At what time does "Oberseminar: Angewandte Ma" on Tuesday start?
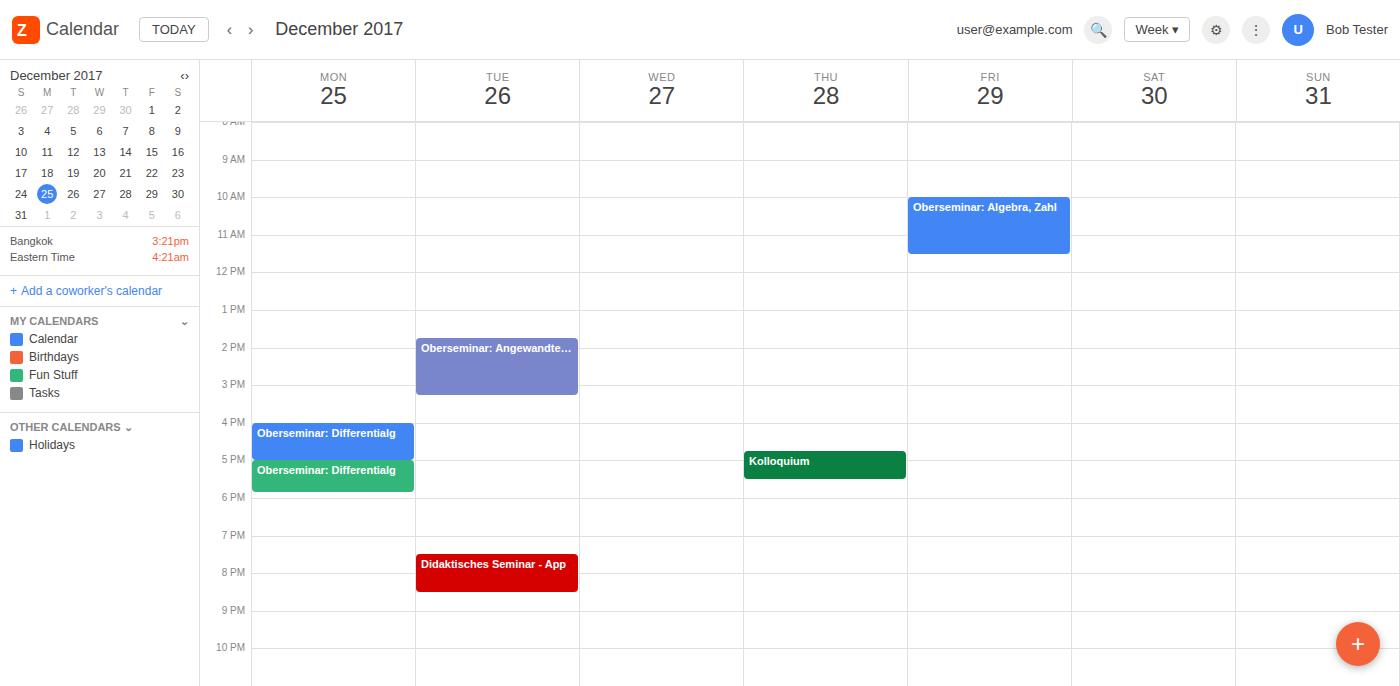
1:45 PM